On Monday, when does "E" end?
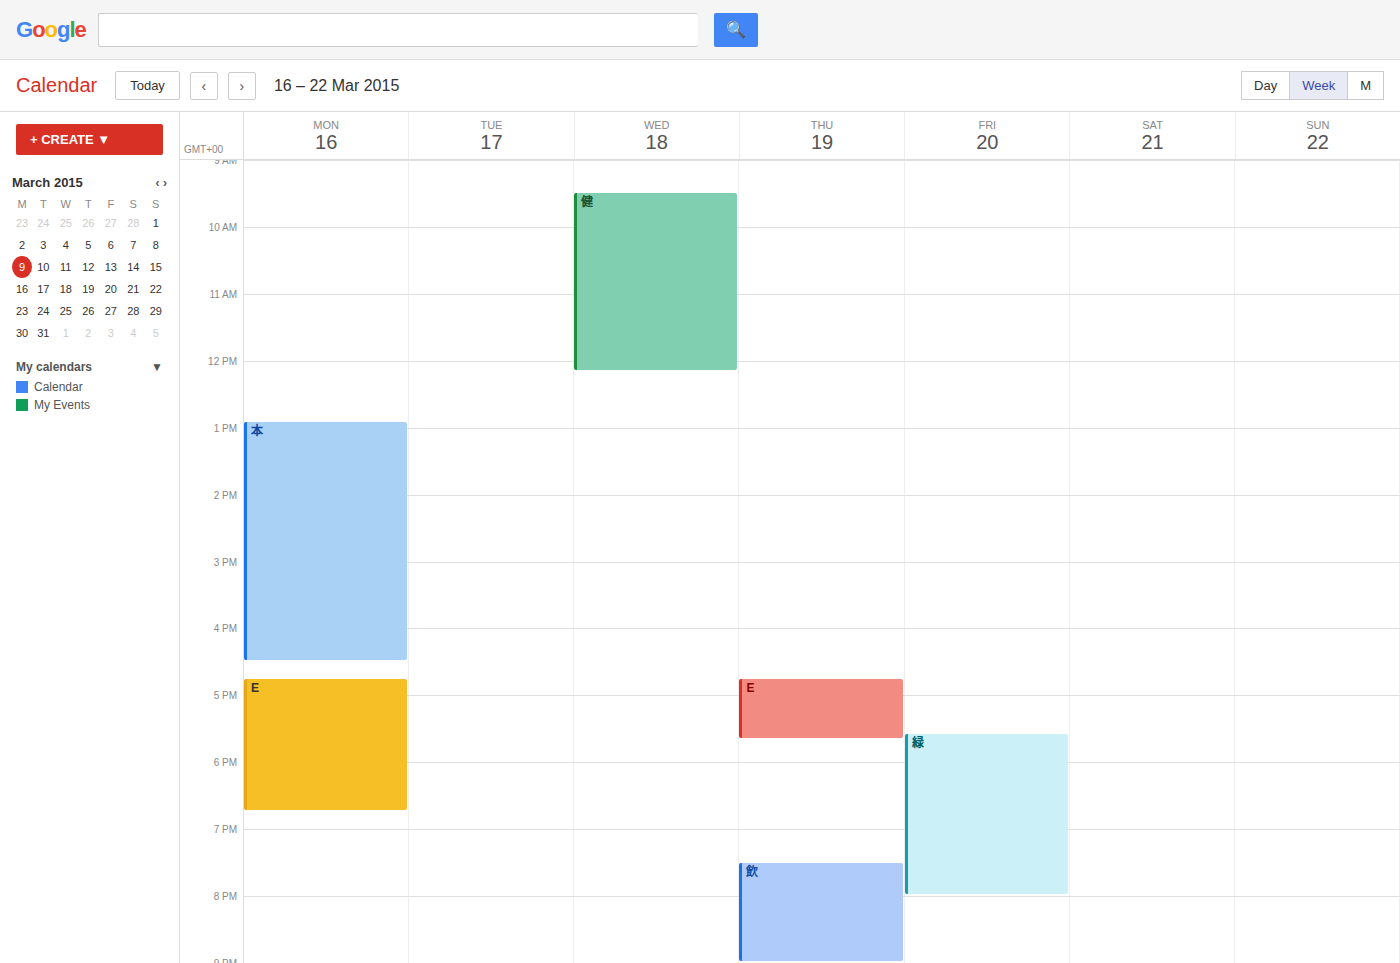
6:45 PM